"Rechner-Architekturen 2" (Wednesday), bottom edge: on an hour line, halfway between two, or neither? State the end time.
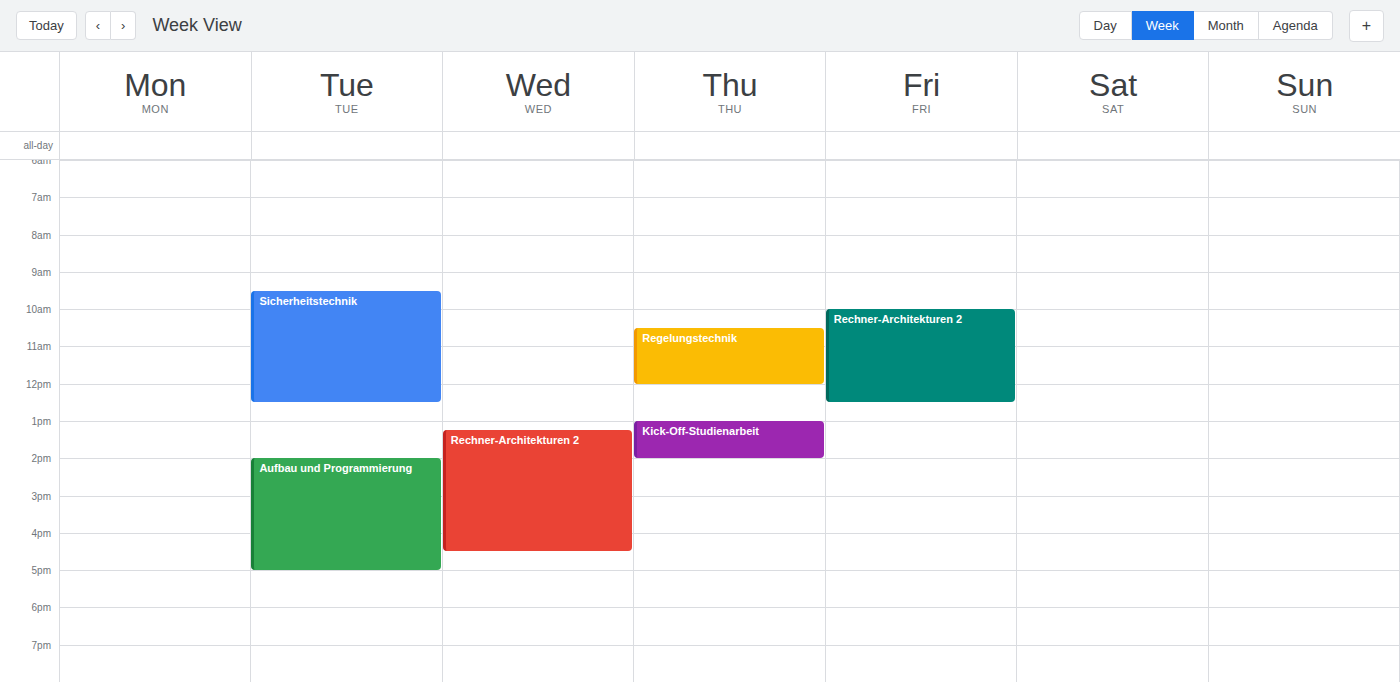
16:30 -- halfway between the 16:00 and 17:00 lines.